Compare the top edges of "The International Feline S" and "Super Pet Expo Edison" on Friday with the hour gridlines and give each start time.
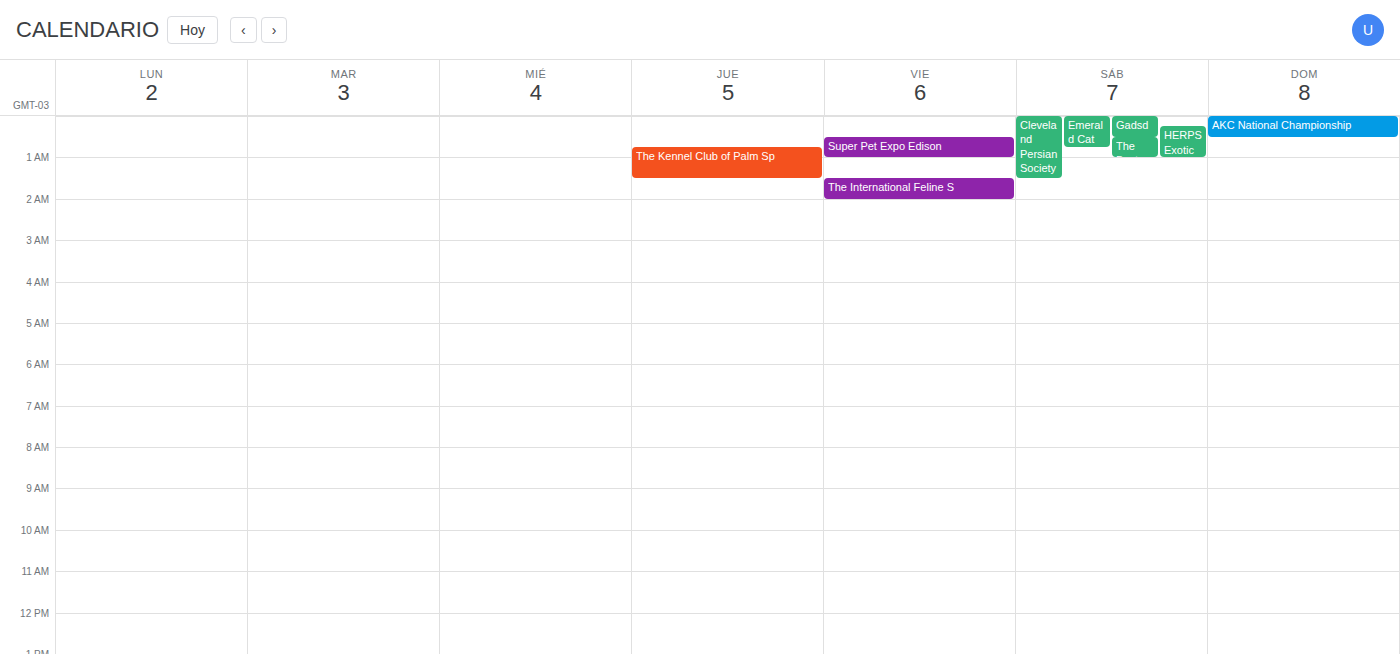
"The International Feline S": 1:30 AM, halfway between the 1 AM and 2 AM lines. "Super Pet Expo Edison": 12:30 AM, halfway between the 12 AM and 1 AM lines.